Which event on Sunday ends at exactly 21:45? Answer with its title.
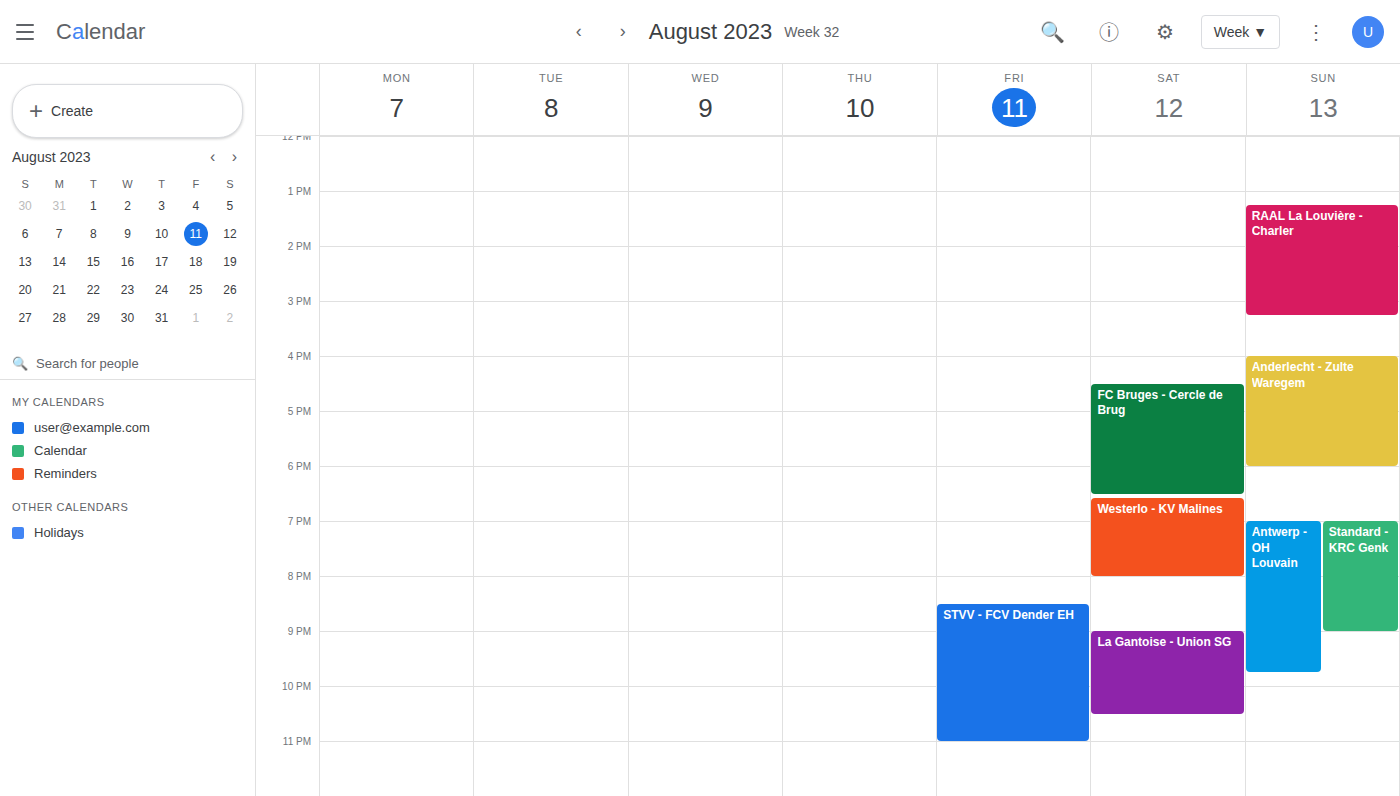
"Antwerp - OH Louvain"